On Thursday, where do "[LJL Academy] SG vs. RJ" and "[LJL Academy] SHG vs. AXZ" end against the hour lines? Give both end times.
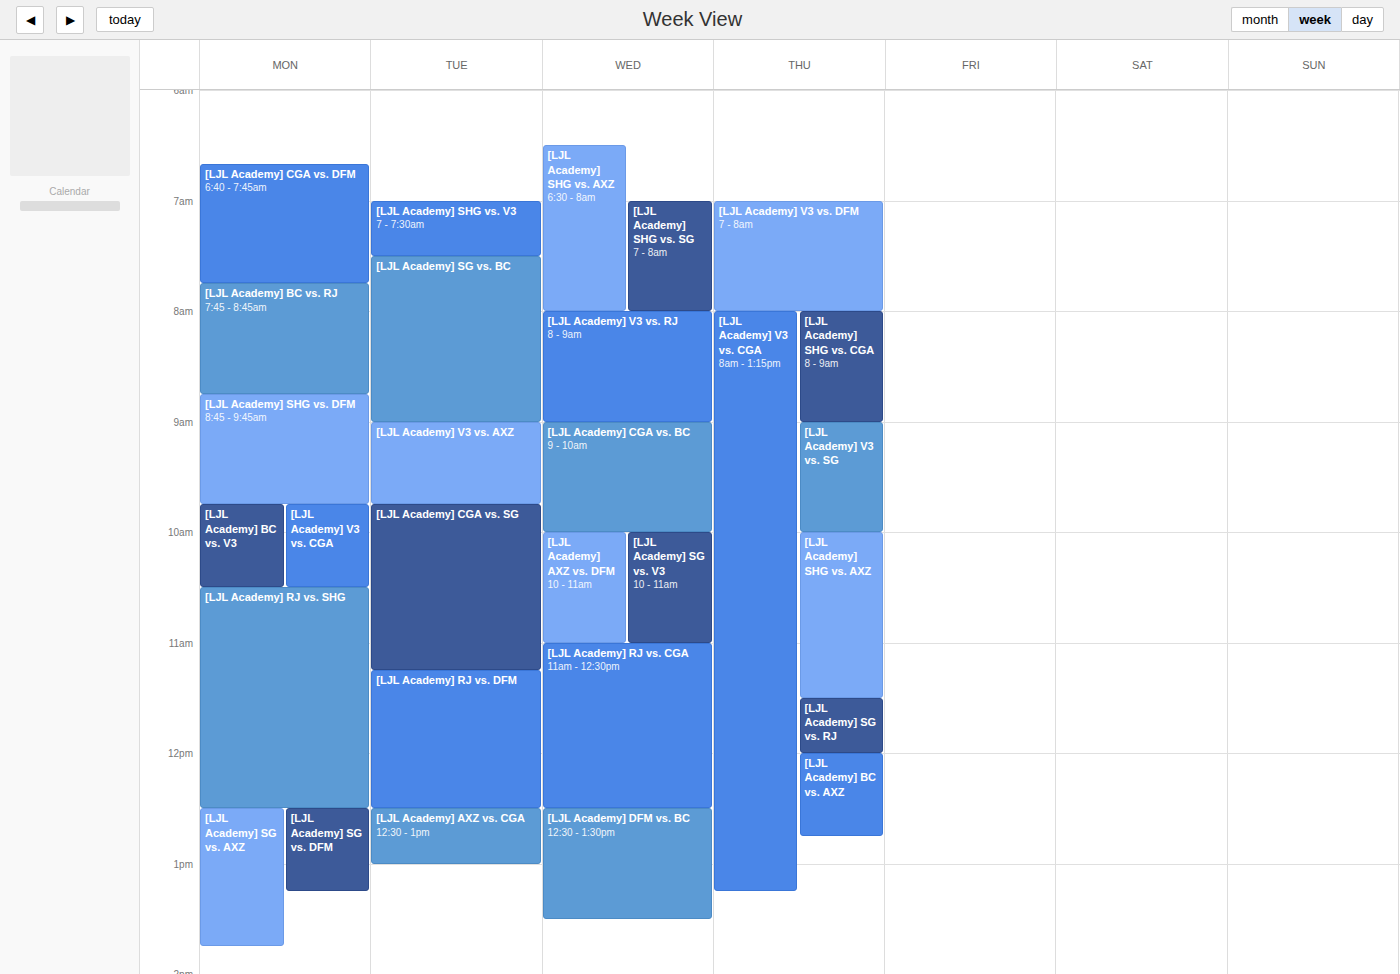
"[LJL Academy] SG vs. RJ": 12:00 PM, exactly on the 12 PM line. "[LJL Academy] SHG vs. AXZ": 11:30 AM, halfway between the 11 AM and 12 PM lines.